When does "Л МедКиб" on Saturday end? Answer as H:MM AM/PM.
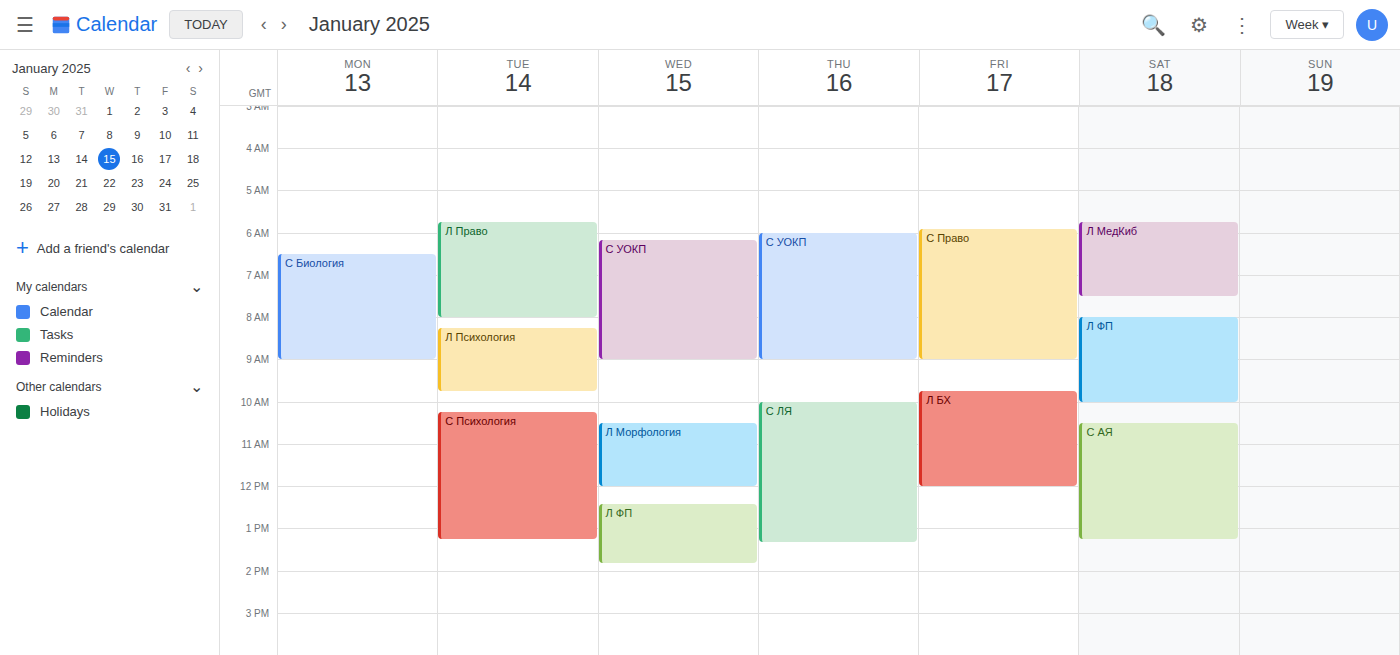
7:30 AM